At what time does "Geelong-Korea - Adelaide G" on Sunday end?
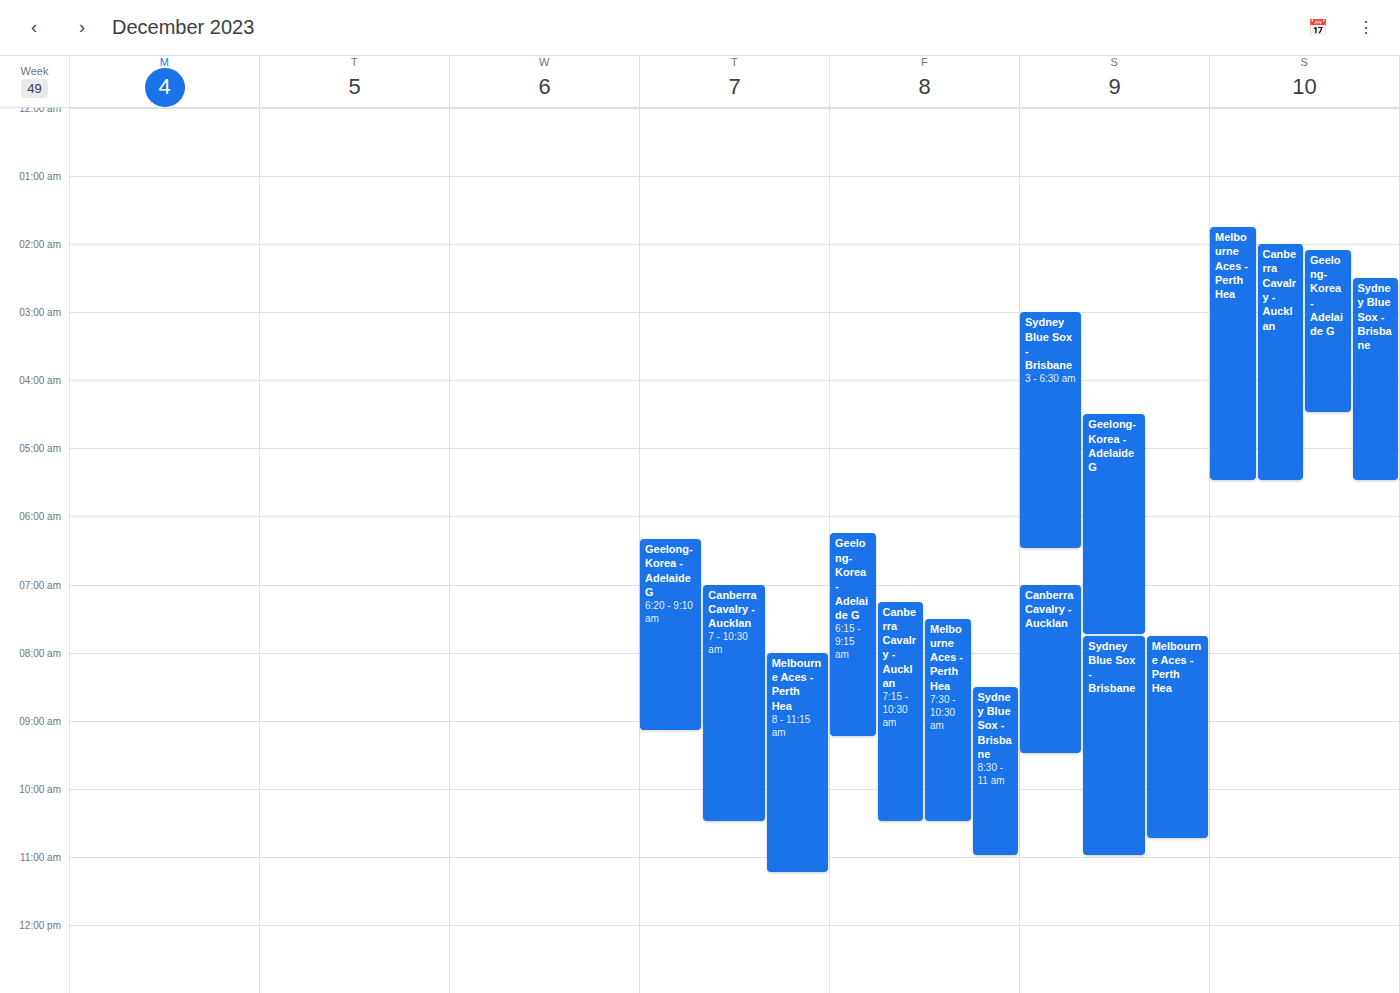
4:30 AM